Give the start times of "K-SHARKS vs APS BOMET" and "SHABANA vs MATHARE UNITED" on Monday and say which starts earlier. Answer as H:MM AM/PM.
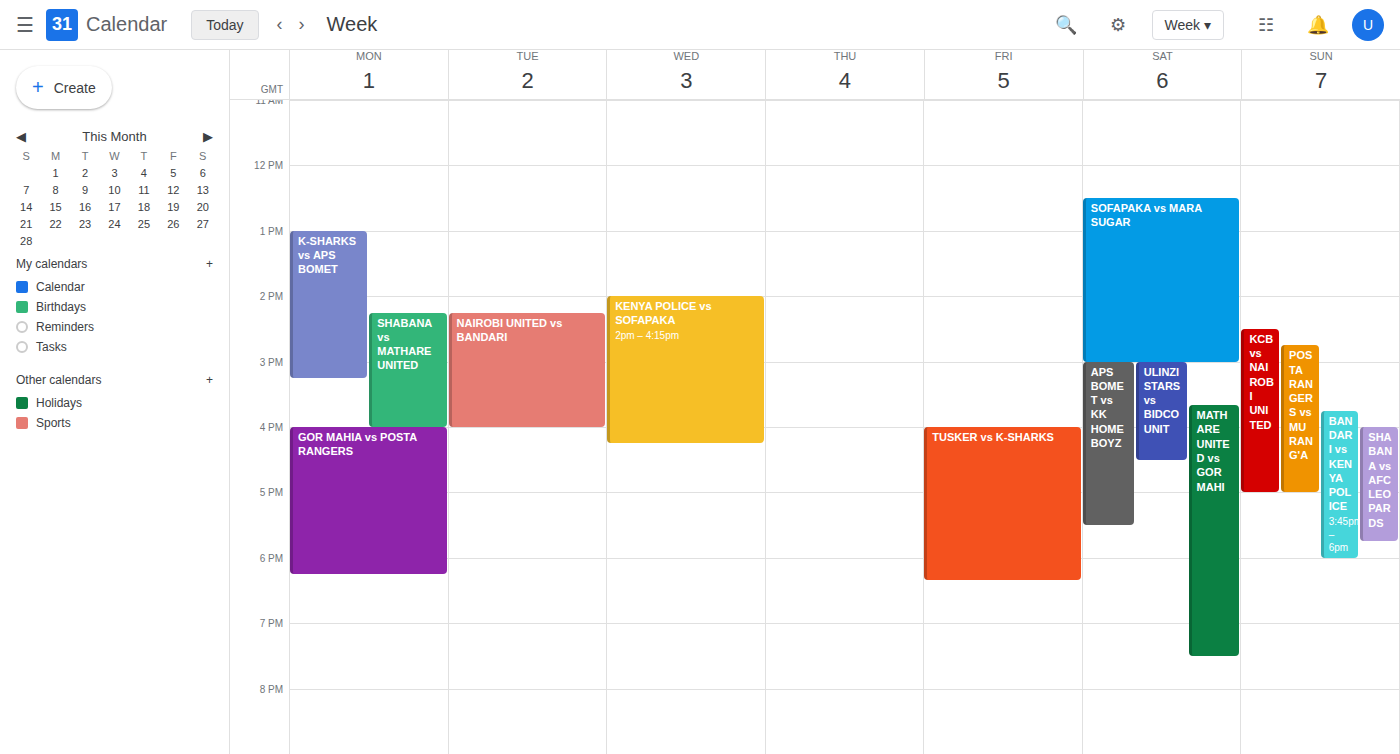
"K-SHARKS vs APS BOMET" 1:00 PM; "SHABANA vs MATHARE UNITED" 2:15 PM.